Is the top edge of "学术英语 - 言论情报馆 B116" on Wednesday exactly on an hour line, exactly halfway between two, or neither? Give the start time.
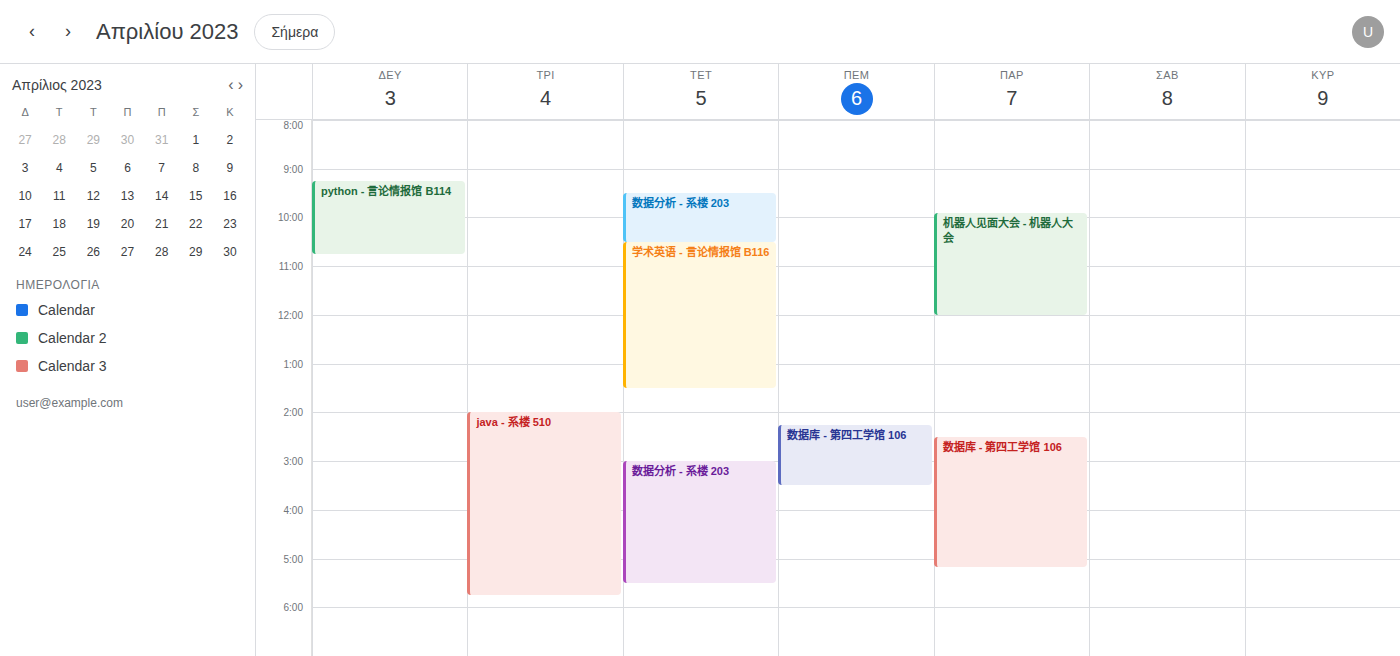
10:30 AM -- halfway between the 10 AM and 11 AM lines.